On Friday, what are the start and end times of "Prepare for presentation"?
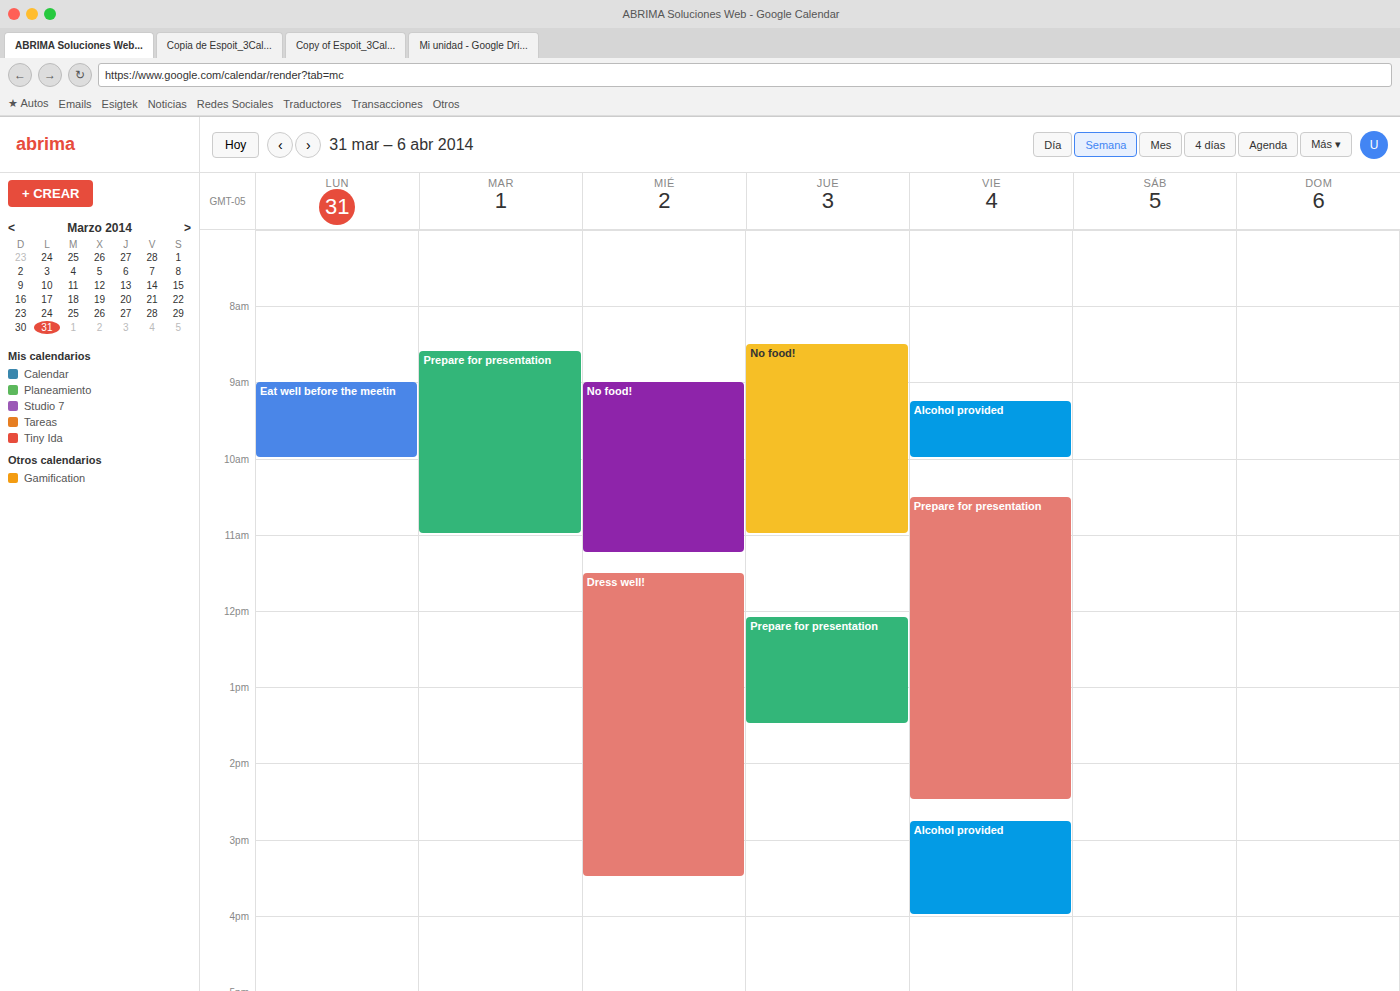
10:30 AM to 2:30 PM